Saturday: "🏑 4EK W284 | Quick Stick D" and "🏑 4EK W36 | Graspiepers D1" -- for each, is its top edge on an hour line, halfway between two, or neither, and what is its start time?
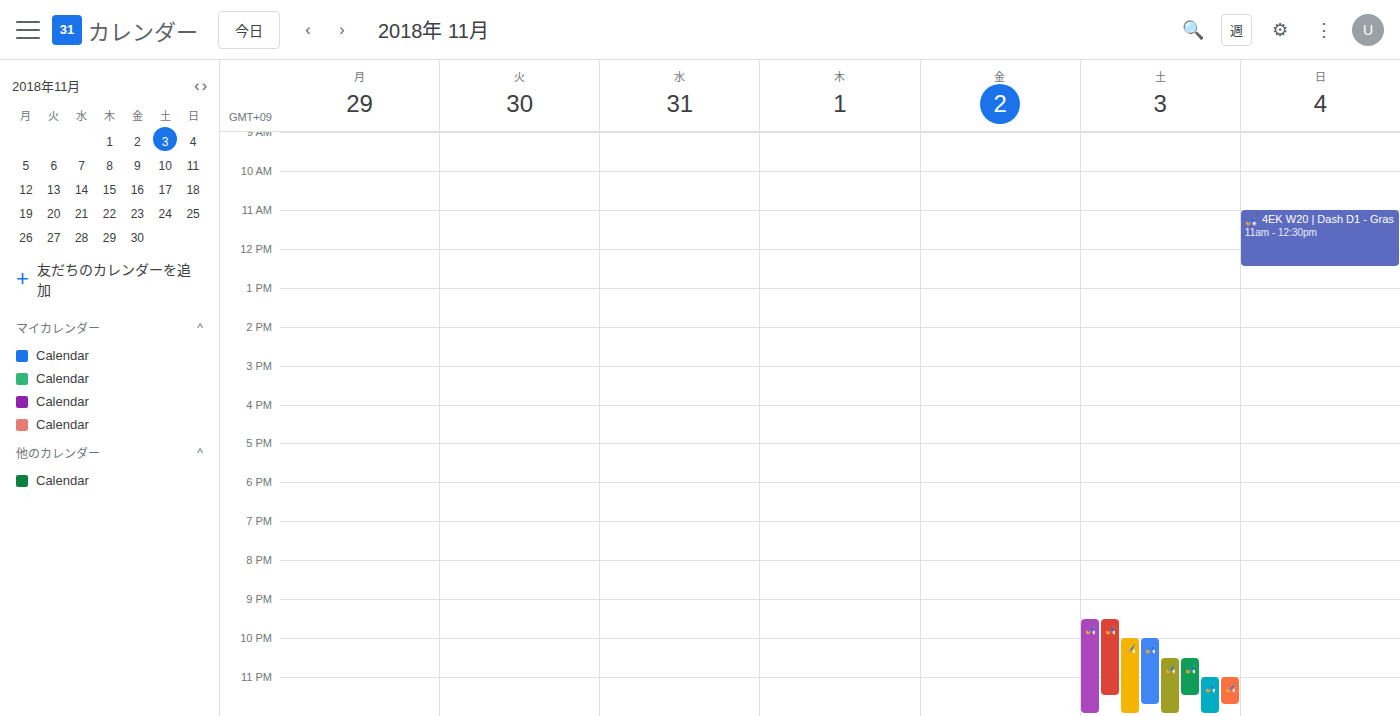
"🏑 4EK W284 | Quick Stick D": 10:30 PM, halfway between the 10 PM and 11 PM lines. "🏑 4EK W36 | Graspiepers D1": 10:00 PM, exactly on the 10 PM line.